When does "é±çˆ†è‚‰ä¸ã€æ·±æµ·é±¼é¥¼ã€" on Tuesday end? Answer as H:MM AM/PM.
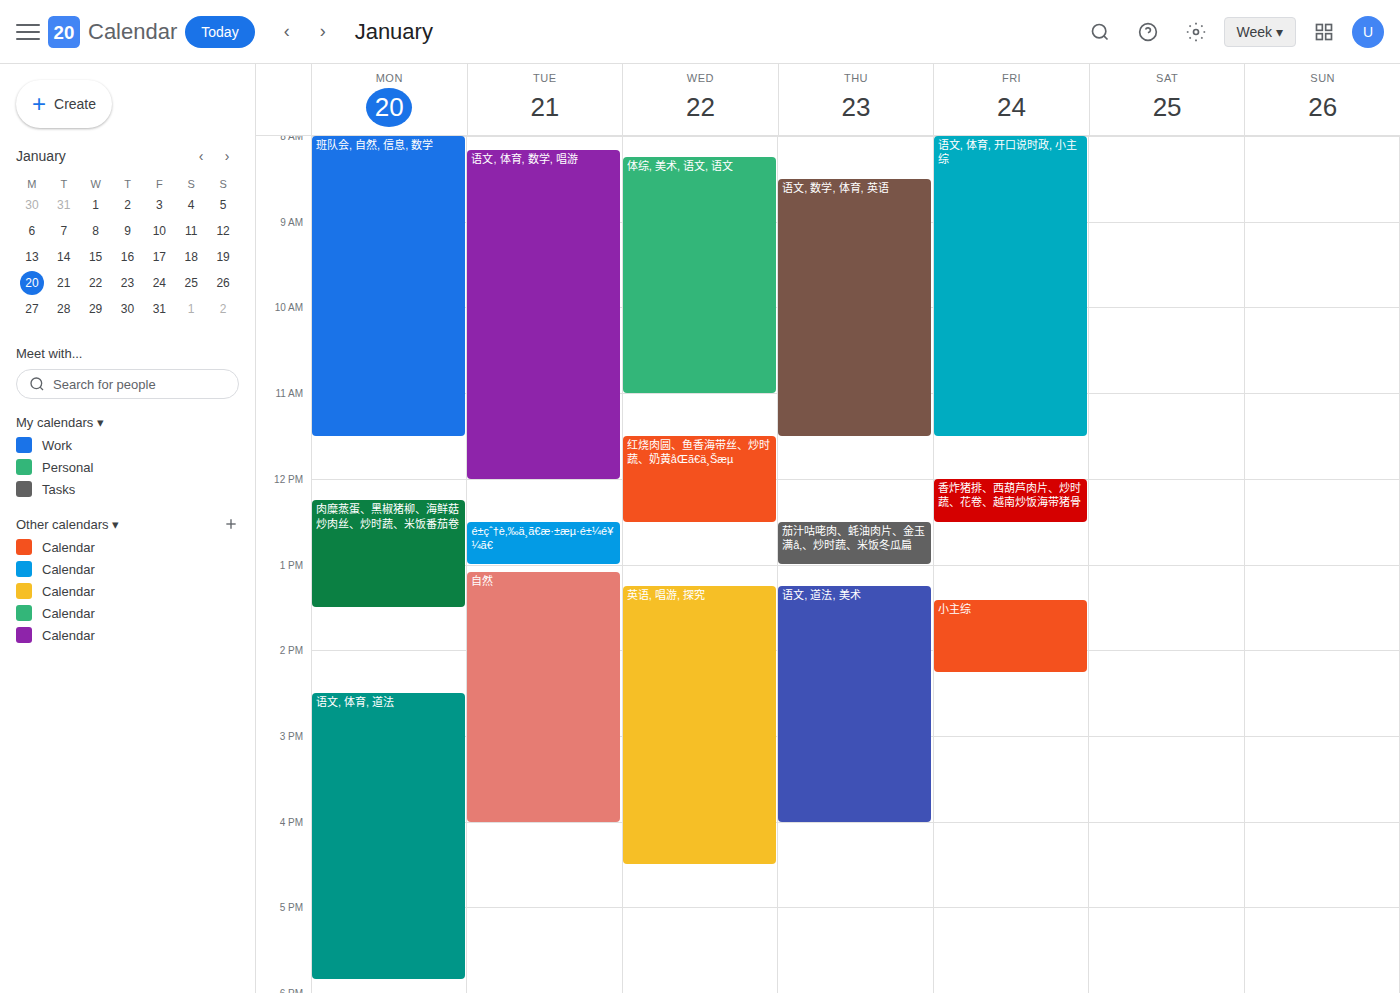
1:00 PM